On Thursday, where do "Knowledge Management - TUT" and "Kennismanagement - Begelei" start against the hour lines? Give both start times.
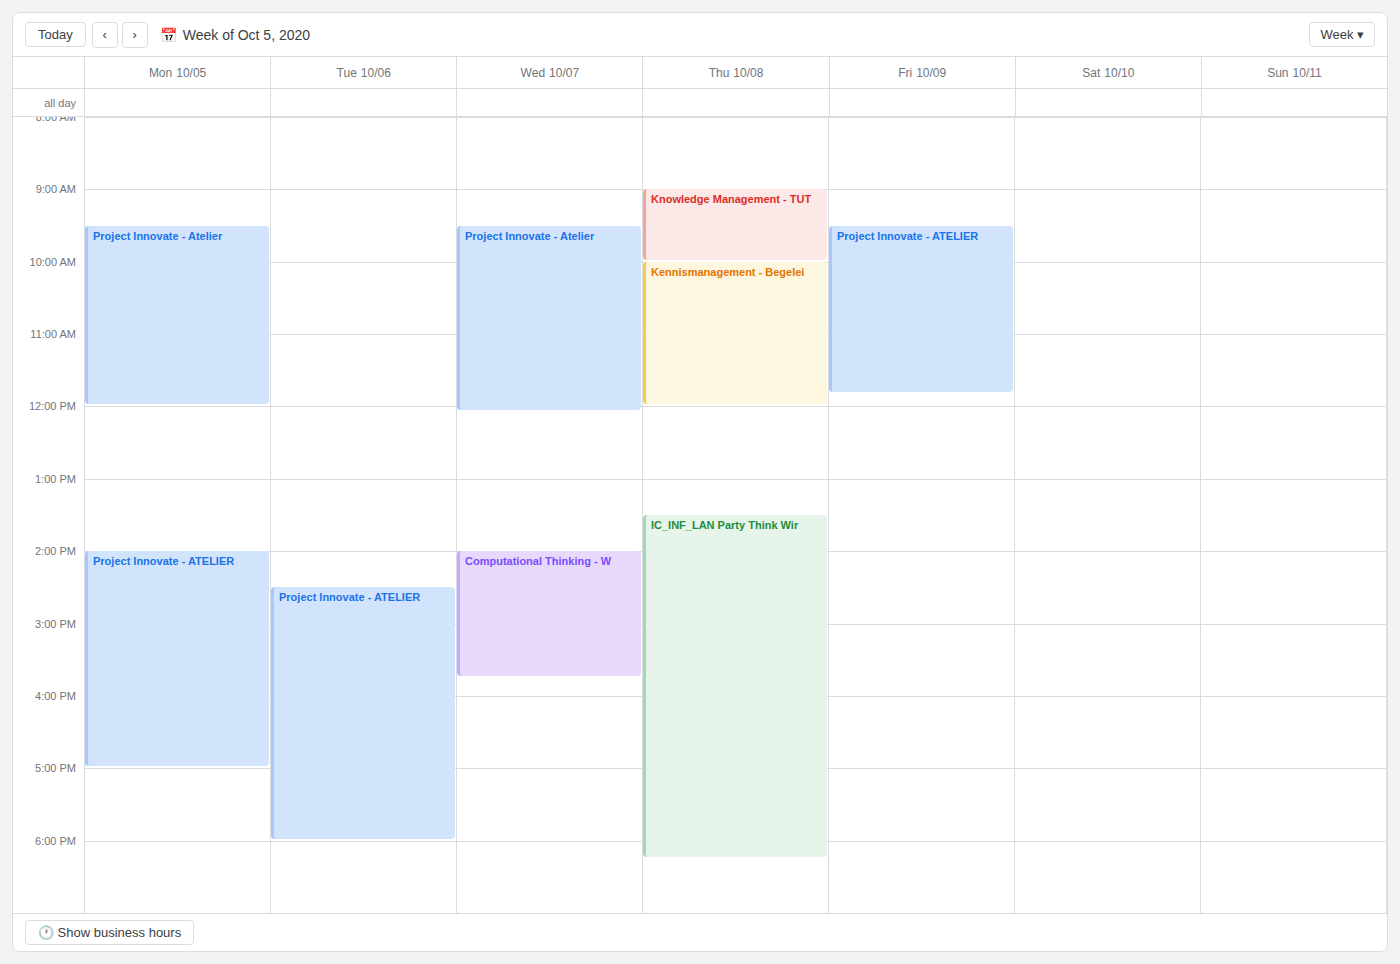
"Knowledge Management - TUT": 9:00 AM, exactly on the 9 AM line. "Kennismanagement - Begelei": 10:00 AM, exactly on the 10 AM line.